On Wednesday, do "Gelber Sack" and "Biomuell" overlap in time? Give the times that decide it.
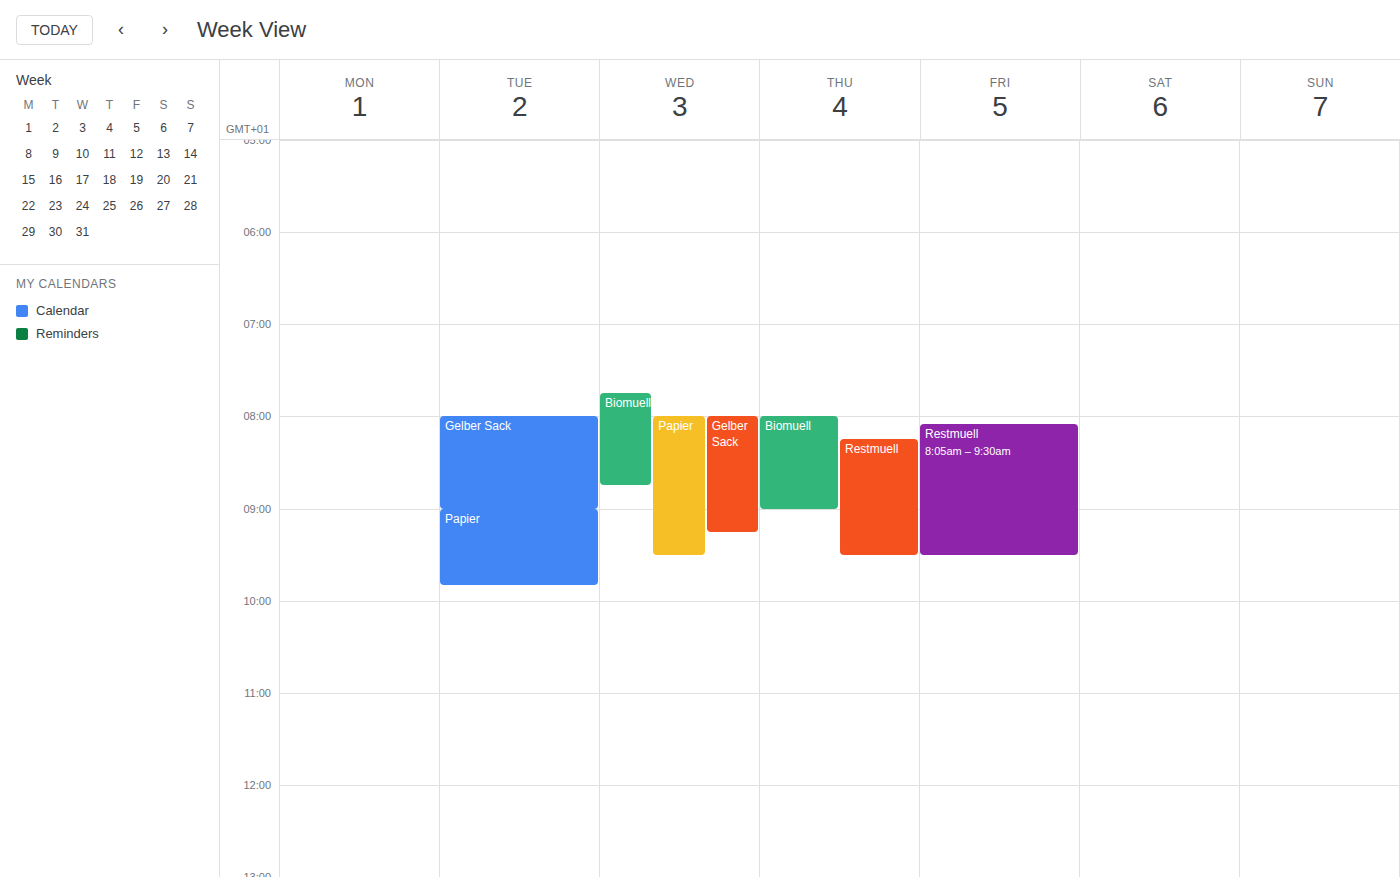
"Gelber Sack" starts at 8:00 AM, before "Biomuell" ends at 8:45 AM -- they overlap.